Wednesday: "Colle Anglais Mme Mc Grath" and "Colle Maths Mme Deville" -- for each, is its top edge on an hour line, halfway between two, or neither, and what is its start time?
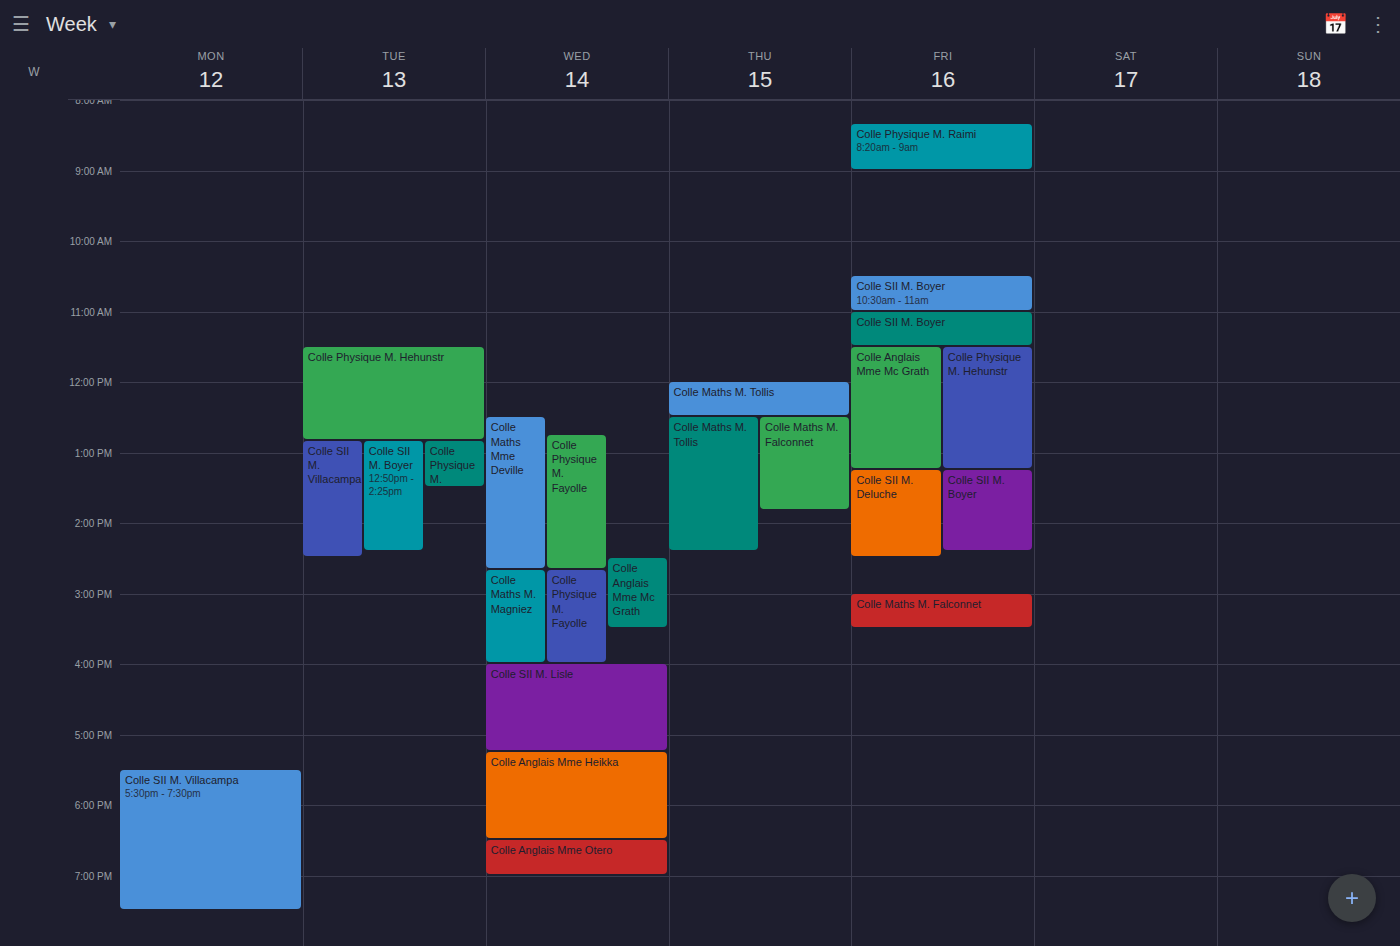
"Colle Anglais Mme Mc Grath": 2:30 PM, halfway between the 2 PM and 3 PM lines. "Colle Maths Mme Deville": 12:30 PM, halfway between the 12 PM and 1 PM lines.